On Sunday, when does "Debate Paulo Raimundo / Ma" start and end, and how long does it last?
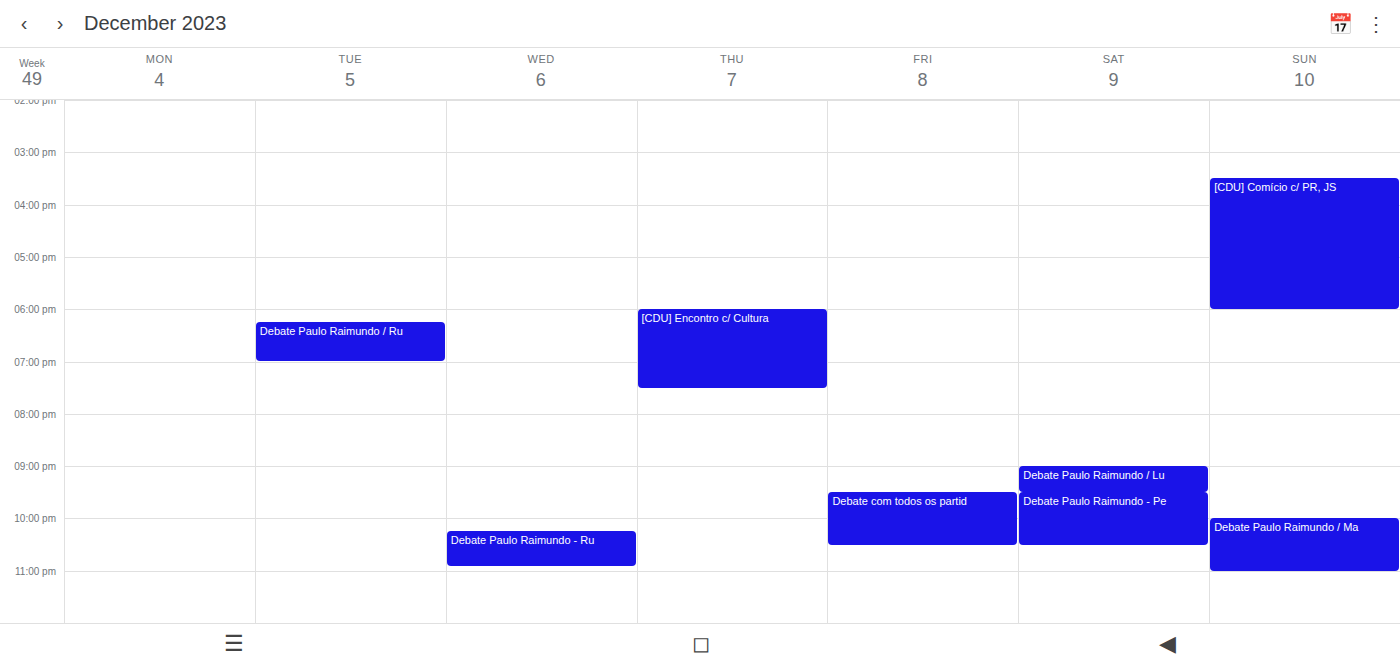
10:00 PM to 11:00 PM, 1 hour